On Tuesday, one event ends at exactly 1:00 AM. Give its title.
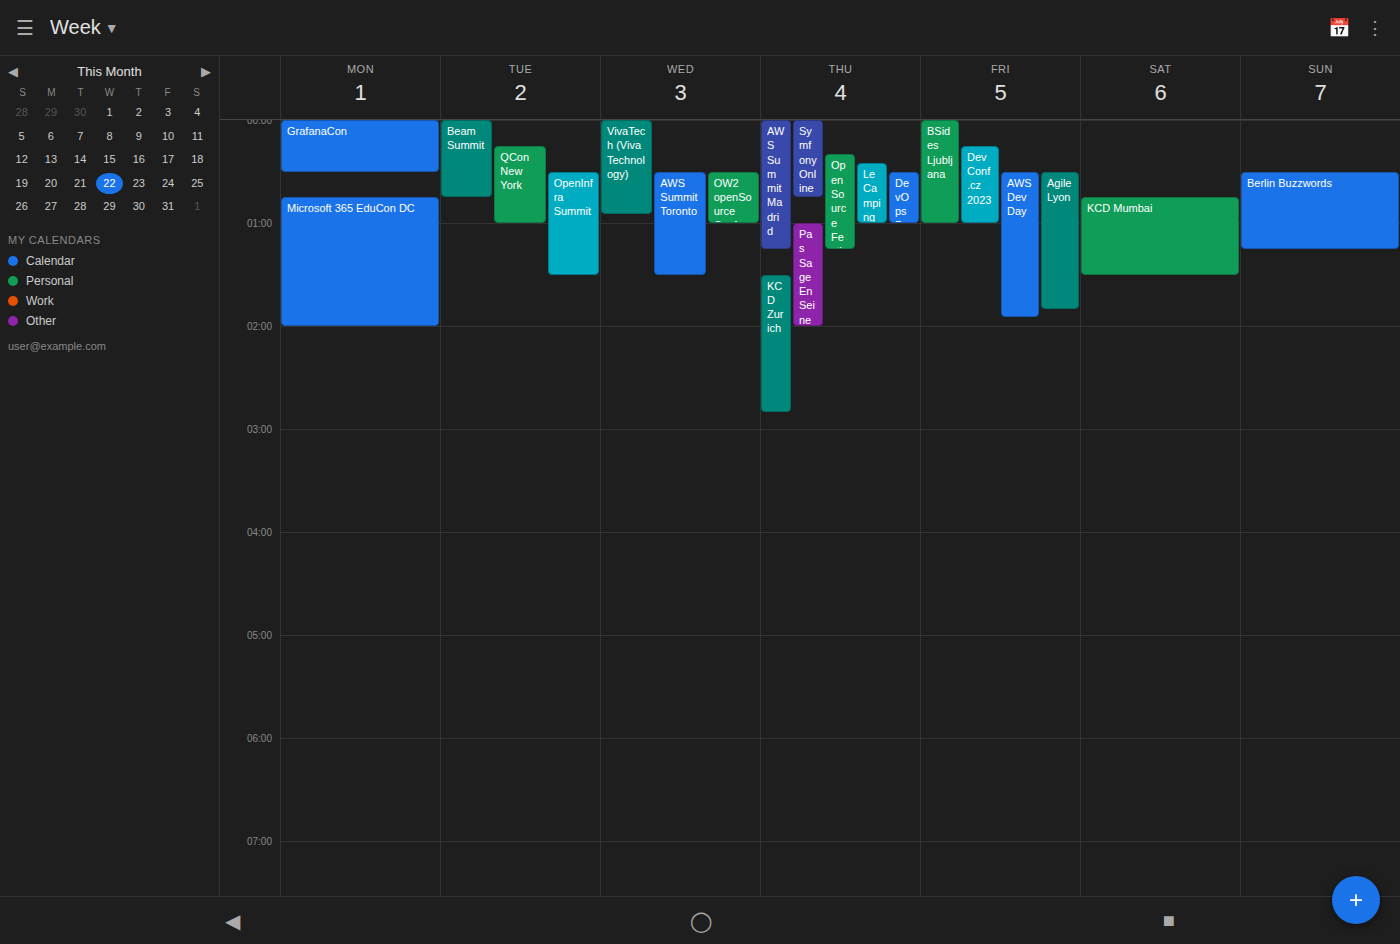
"QCon New York"